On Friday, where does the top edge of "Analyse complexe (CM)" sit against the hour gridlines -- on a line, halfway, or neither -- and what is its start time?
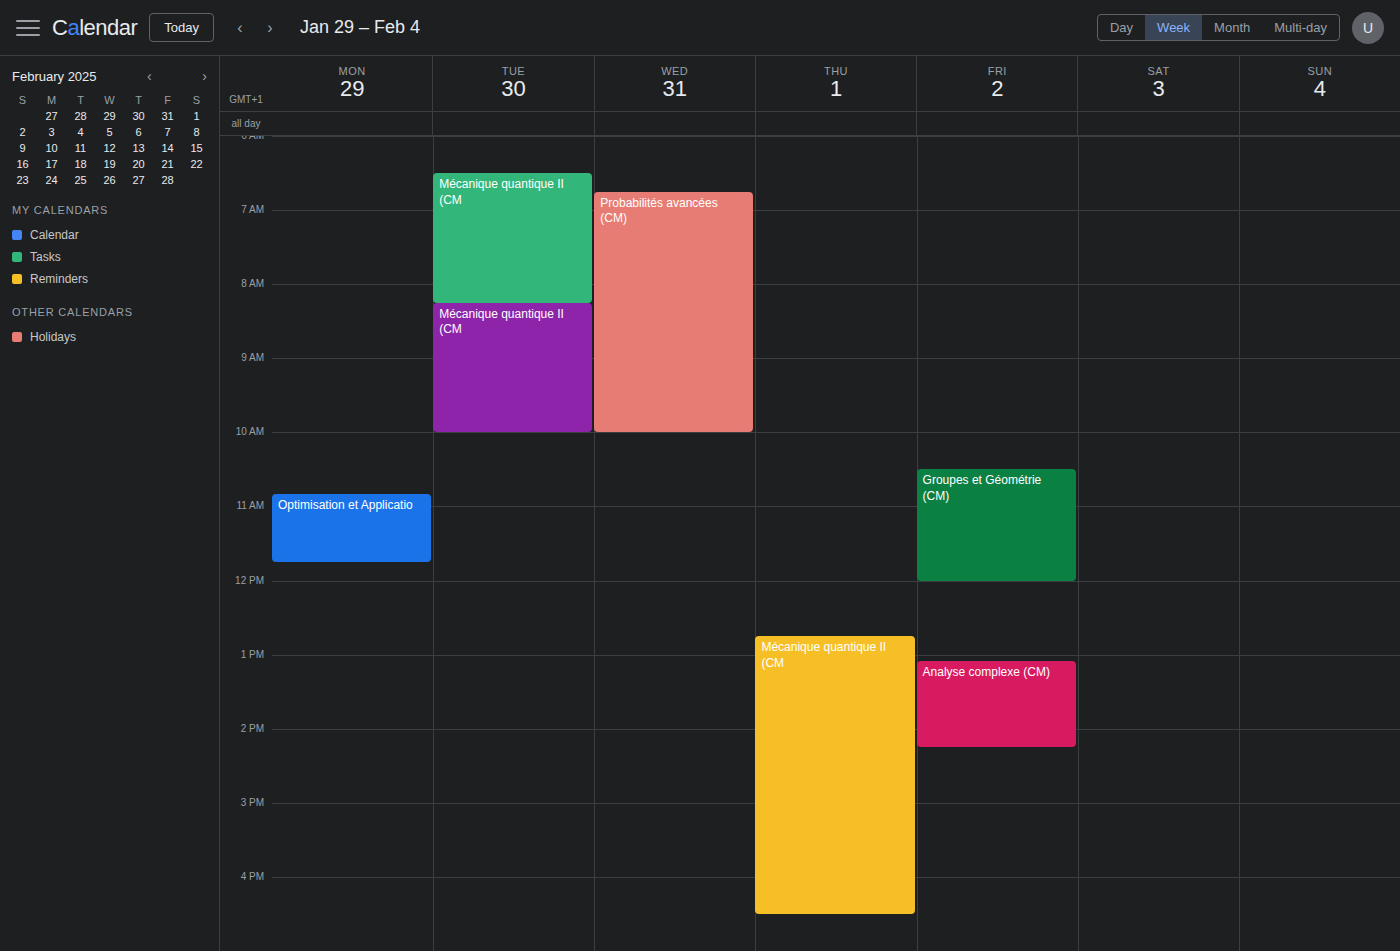
13:05 -- neither: 5 minutes below the 13:00 line and 55 minutes above the 14:00 line.